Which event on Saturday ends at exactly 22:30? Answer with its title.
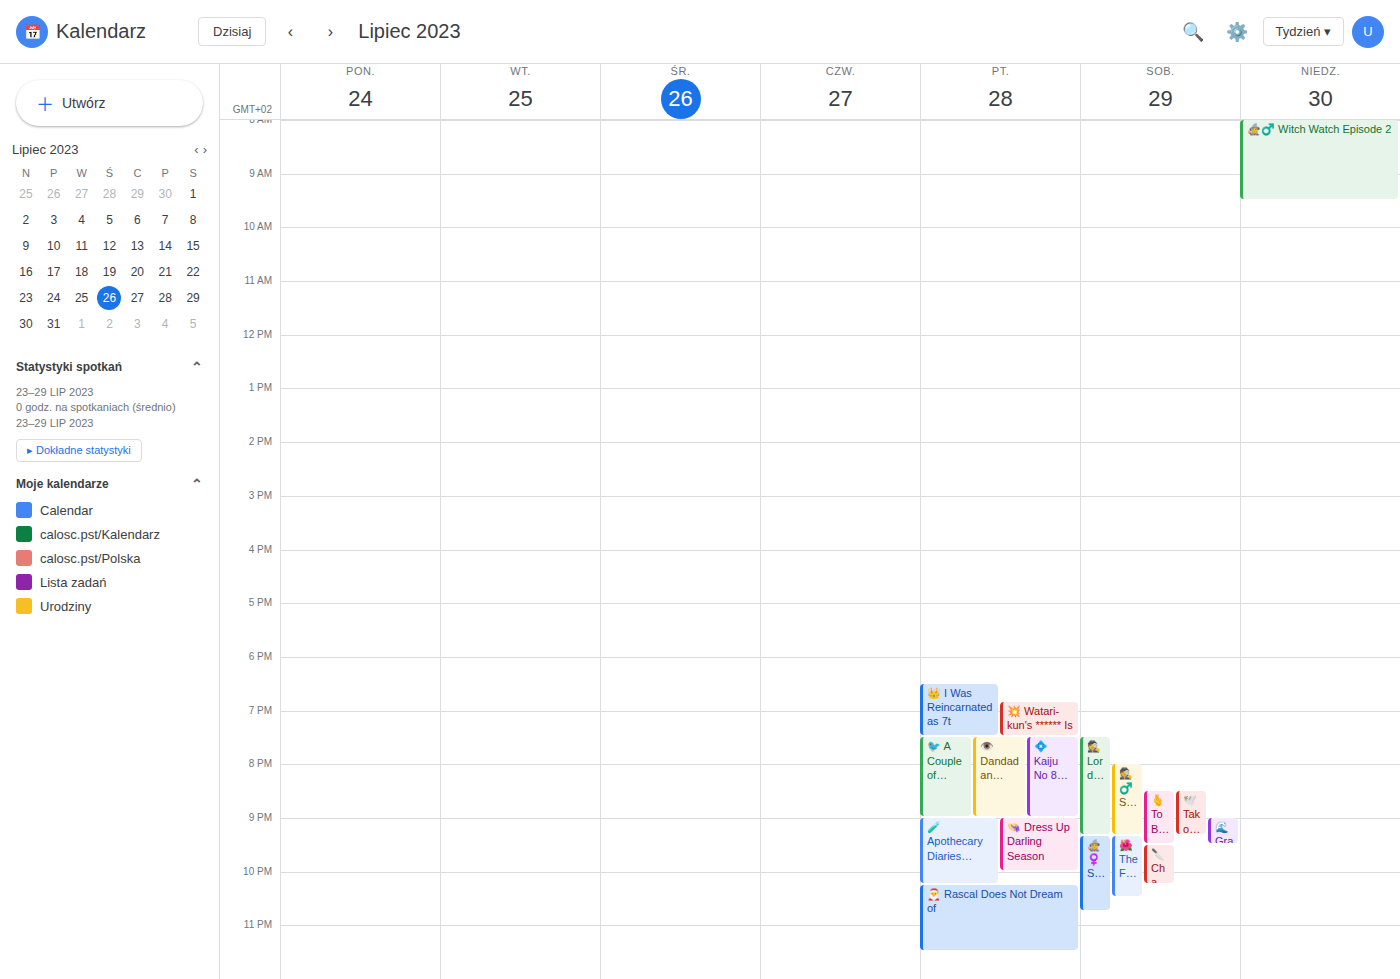
"🌺 The Fragrant Flower Bloo"